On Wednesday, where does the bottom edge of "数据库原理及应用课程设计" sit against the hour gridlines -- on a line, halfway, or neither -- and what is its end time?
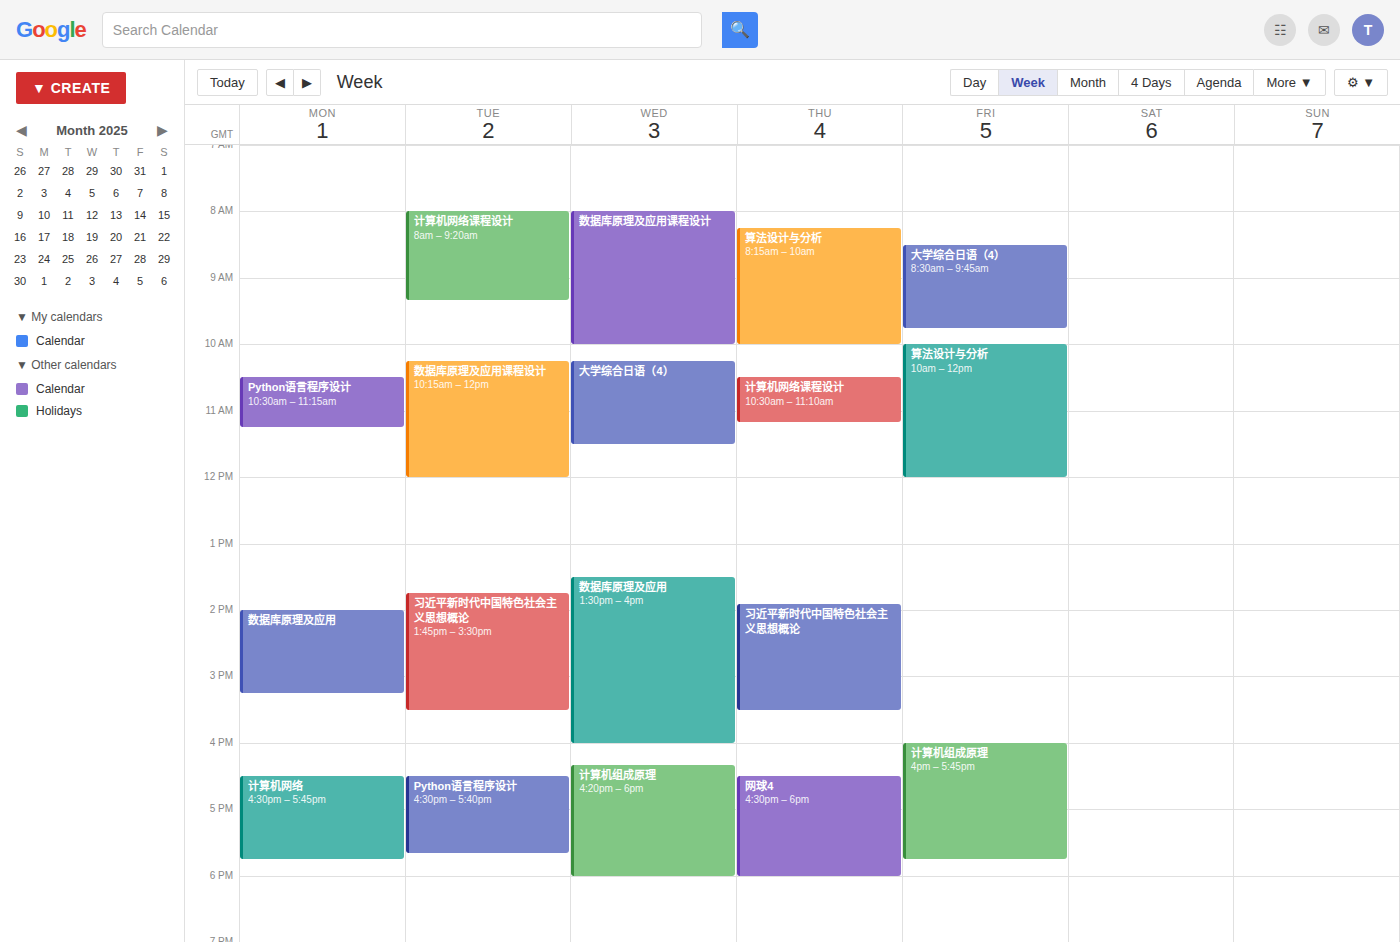
10:00 AM -- exactly on the 10 AM line.